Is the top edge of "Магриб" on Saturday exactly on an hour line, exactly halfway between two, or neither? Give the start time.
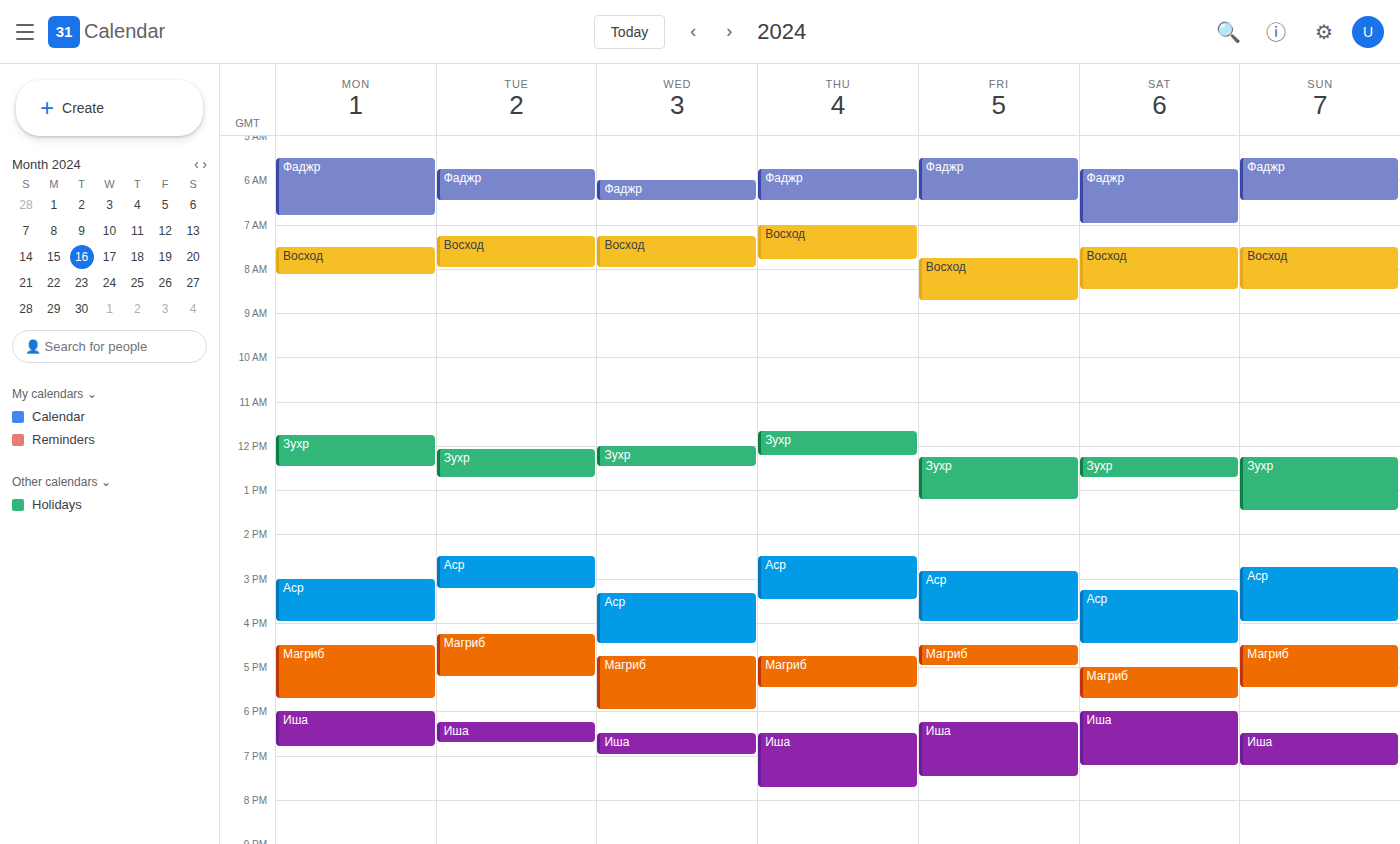
5:00 PM -- exactly on the 5 PM line.